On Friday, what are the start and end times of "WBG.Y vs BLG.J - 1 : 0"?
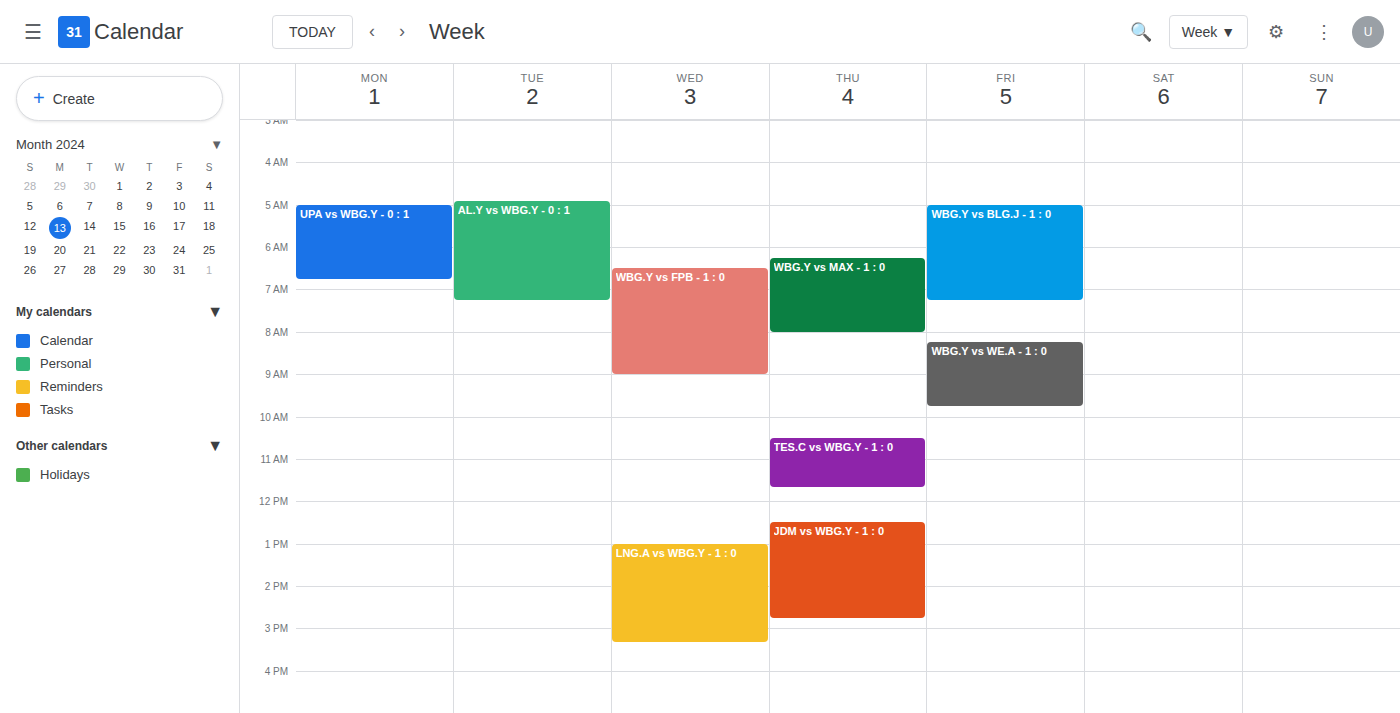
5:00 AM to 7:15 AM